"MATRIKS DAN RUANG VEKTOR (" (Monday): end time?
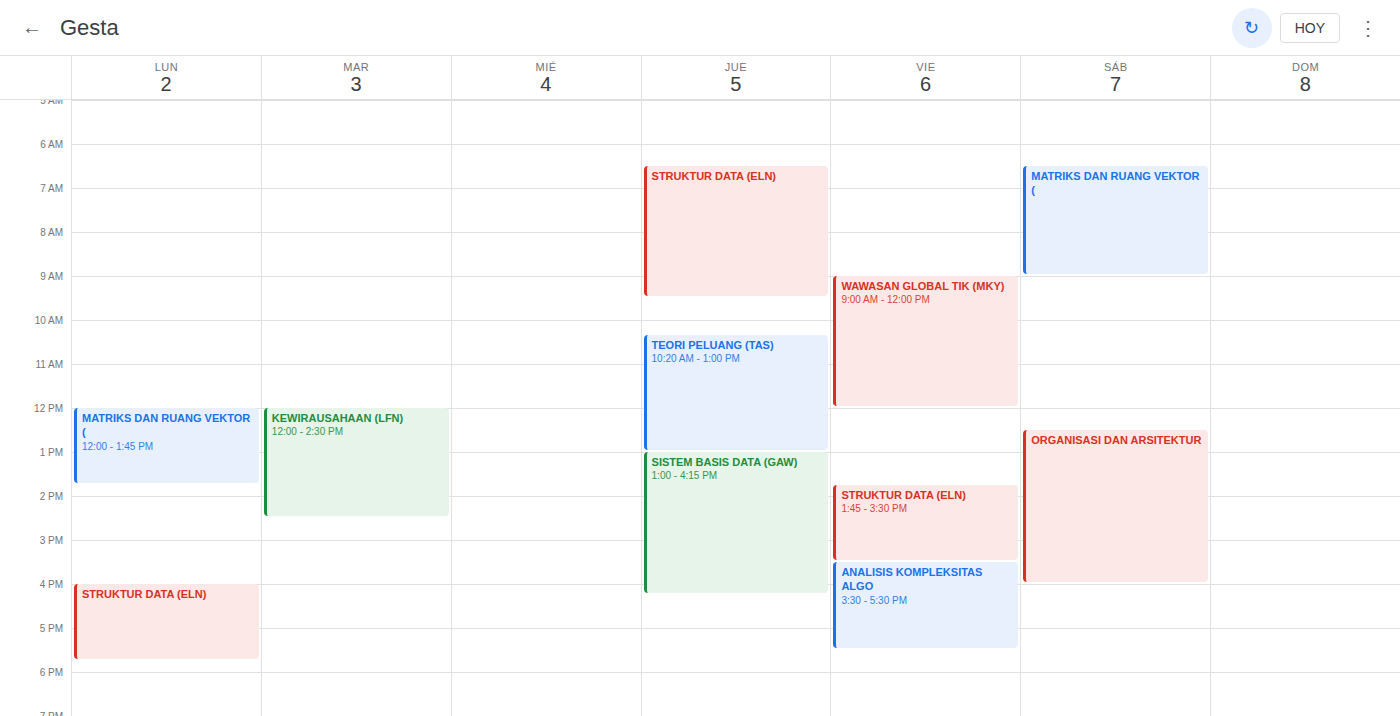
1:45 PM